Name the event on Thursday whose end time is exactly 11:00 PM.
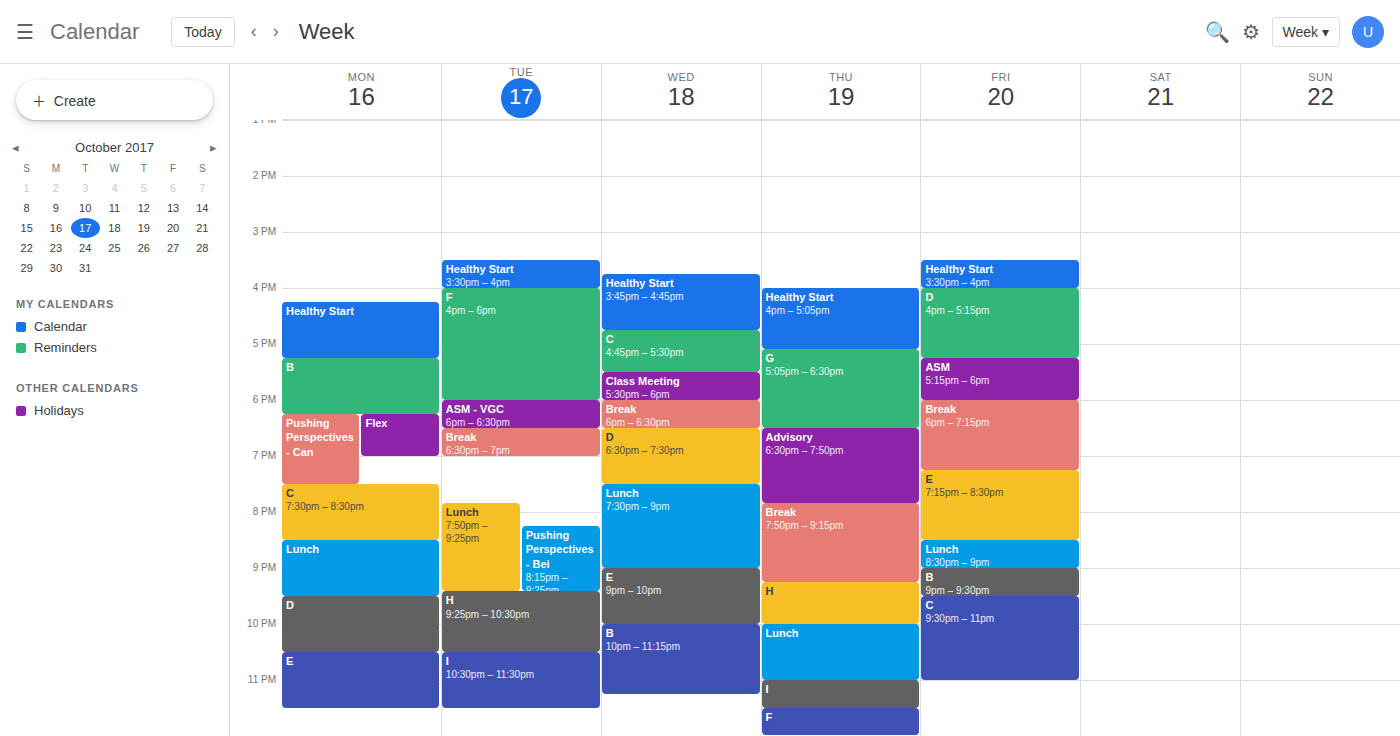
"Lunch"